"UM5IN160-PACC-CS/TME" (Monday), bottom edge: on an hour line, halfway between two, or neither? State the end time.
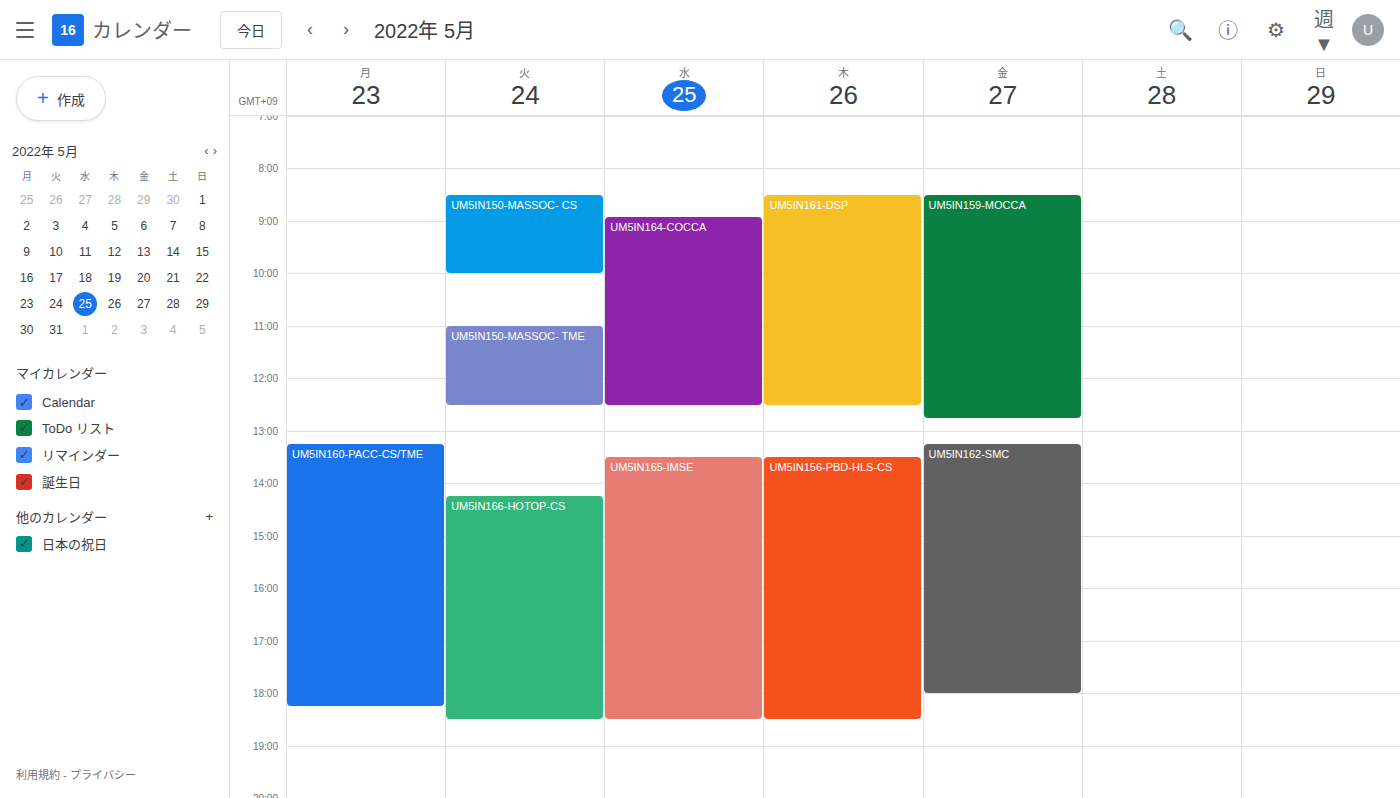
18:15 -- neither: a quarter of the way from the 18:00 line to the 19:00 line.